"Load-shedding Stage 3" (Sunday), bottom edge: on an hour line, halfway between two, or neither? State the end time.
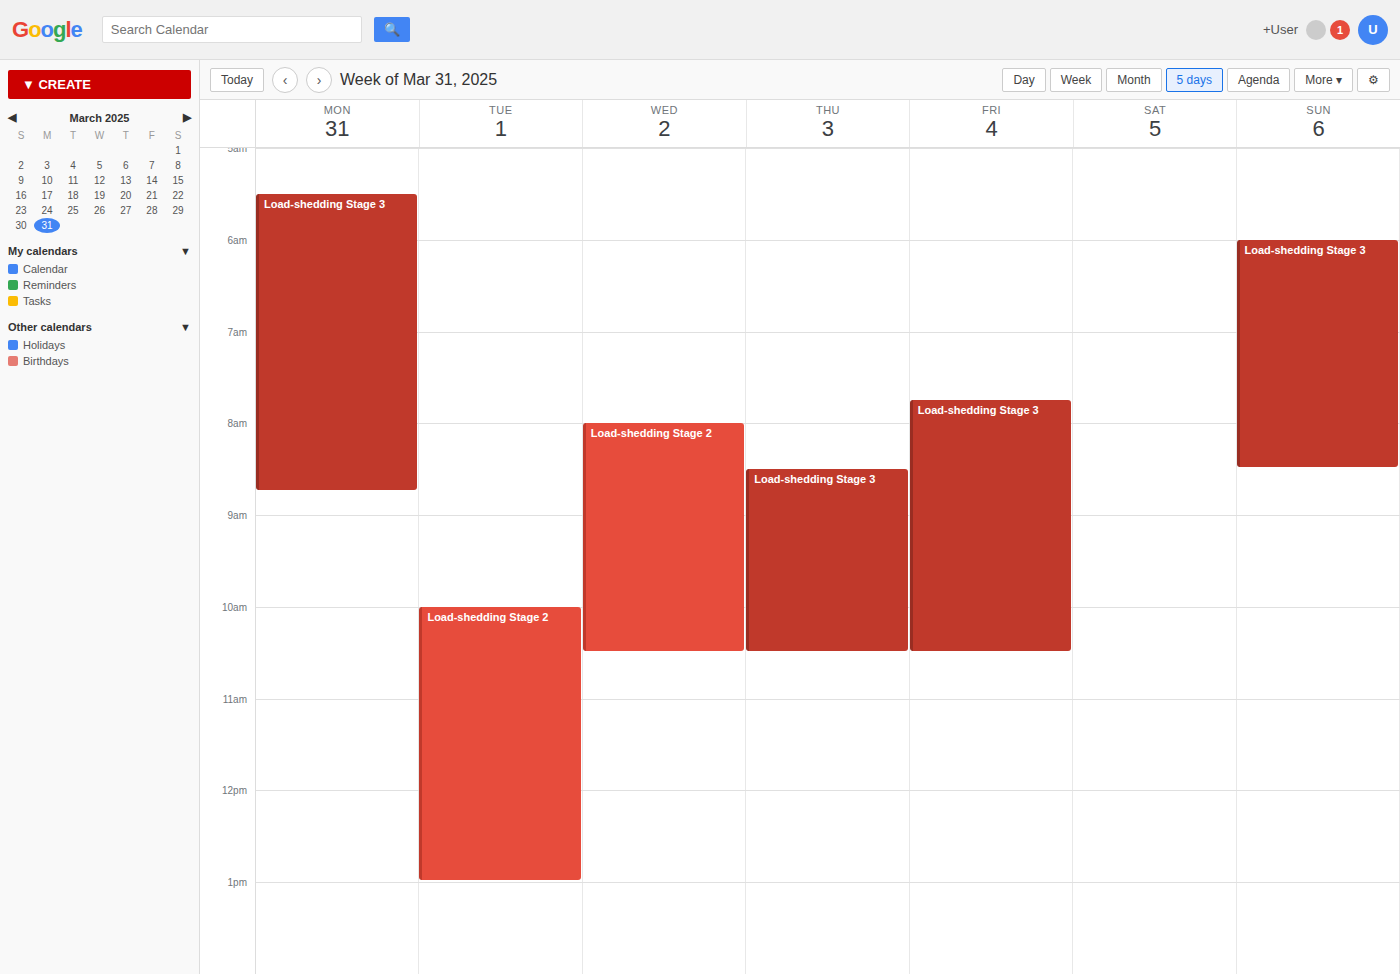
8:30 AM -- halfway between the 8 AM and 9 AM lines.